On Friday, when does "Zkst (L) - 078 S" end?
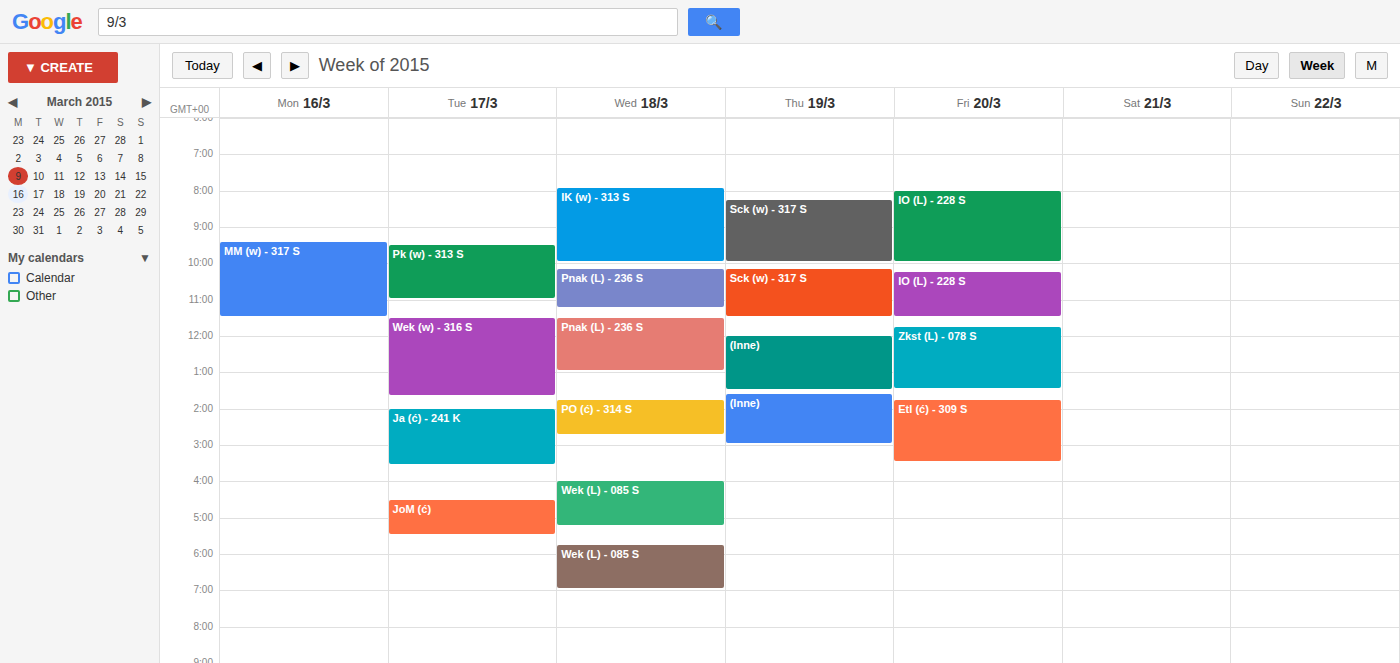
1:30 PM